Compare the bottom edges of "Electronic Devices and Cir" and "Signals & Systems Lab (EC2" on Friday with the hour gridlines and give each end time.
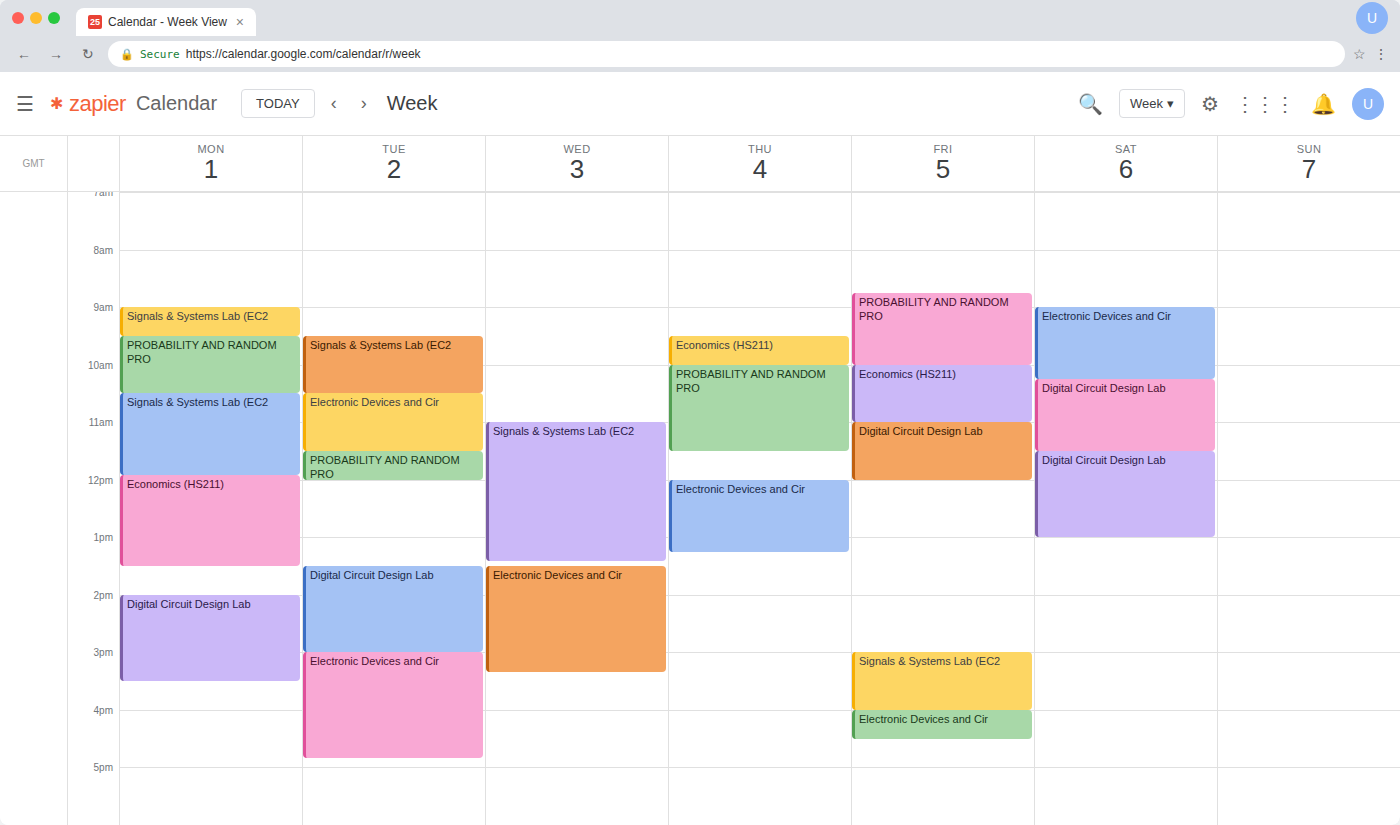
"Electronic Devices and Cir": 4:30 PM, halfway between the 4 PM and 5 PM lines. "Signals & Systems Lab (EC2": 4:00 PM, exactly on the 4 PM line.